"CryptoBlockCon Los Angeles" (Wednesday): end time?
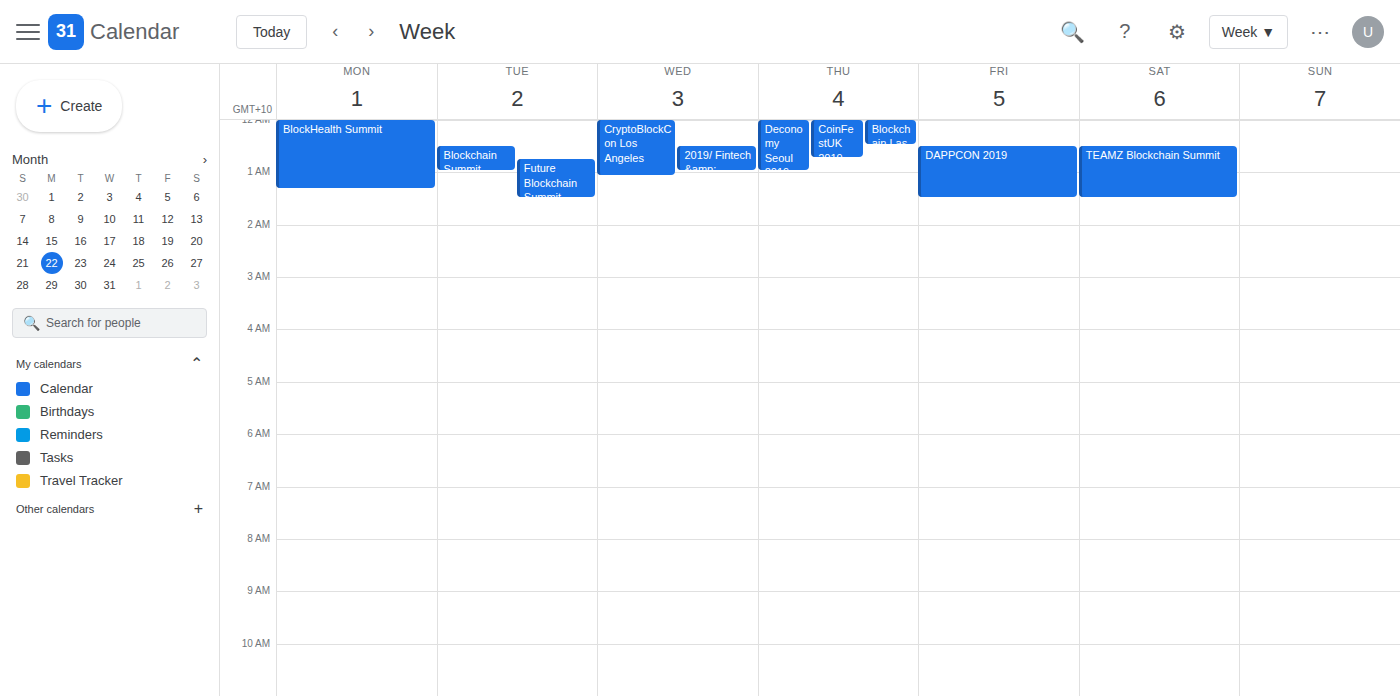
01:05